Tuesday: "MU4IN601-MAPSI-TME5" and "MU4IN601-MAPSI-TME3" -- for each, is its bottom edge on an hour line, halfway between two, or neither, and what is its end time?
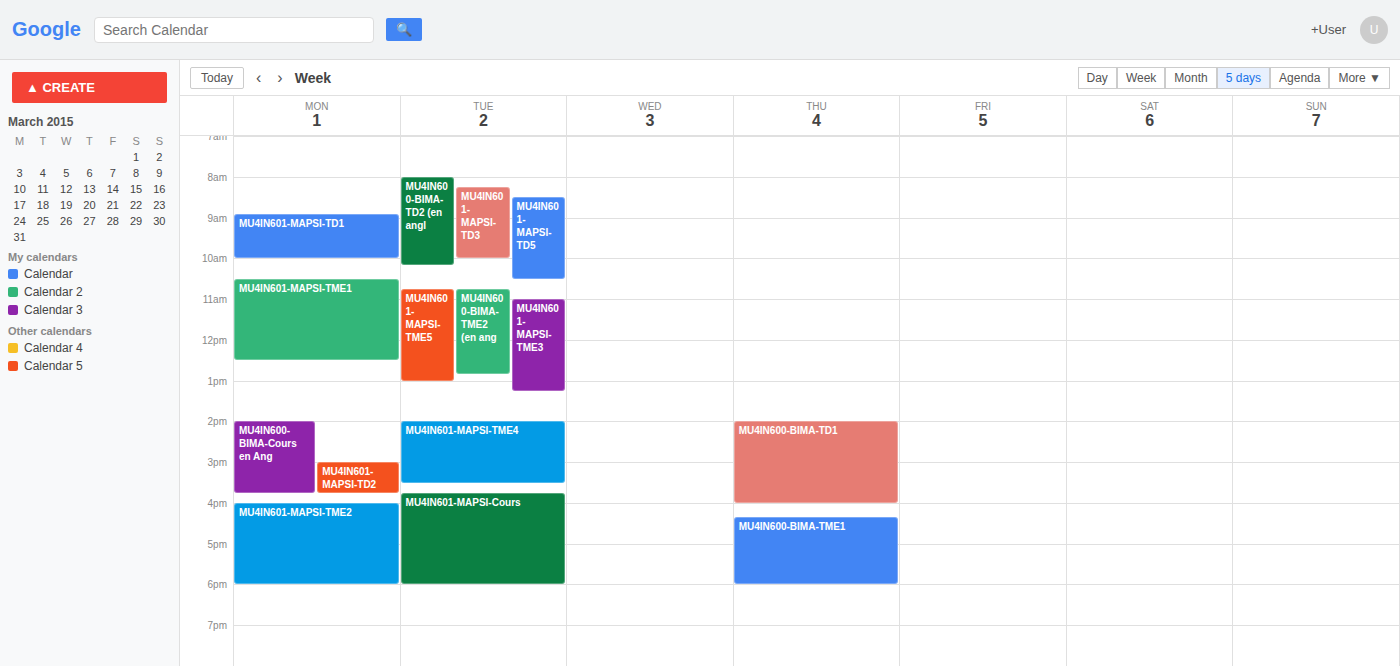
"MU4IN601-MAPSI-TME5": 1:00 PM, exactly on the 1 PM line. "MU4IN601-MAPSI-TME3": 1:15 PM, neither: a quarter of the way from the 1 PM line to the 2 PM line.